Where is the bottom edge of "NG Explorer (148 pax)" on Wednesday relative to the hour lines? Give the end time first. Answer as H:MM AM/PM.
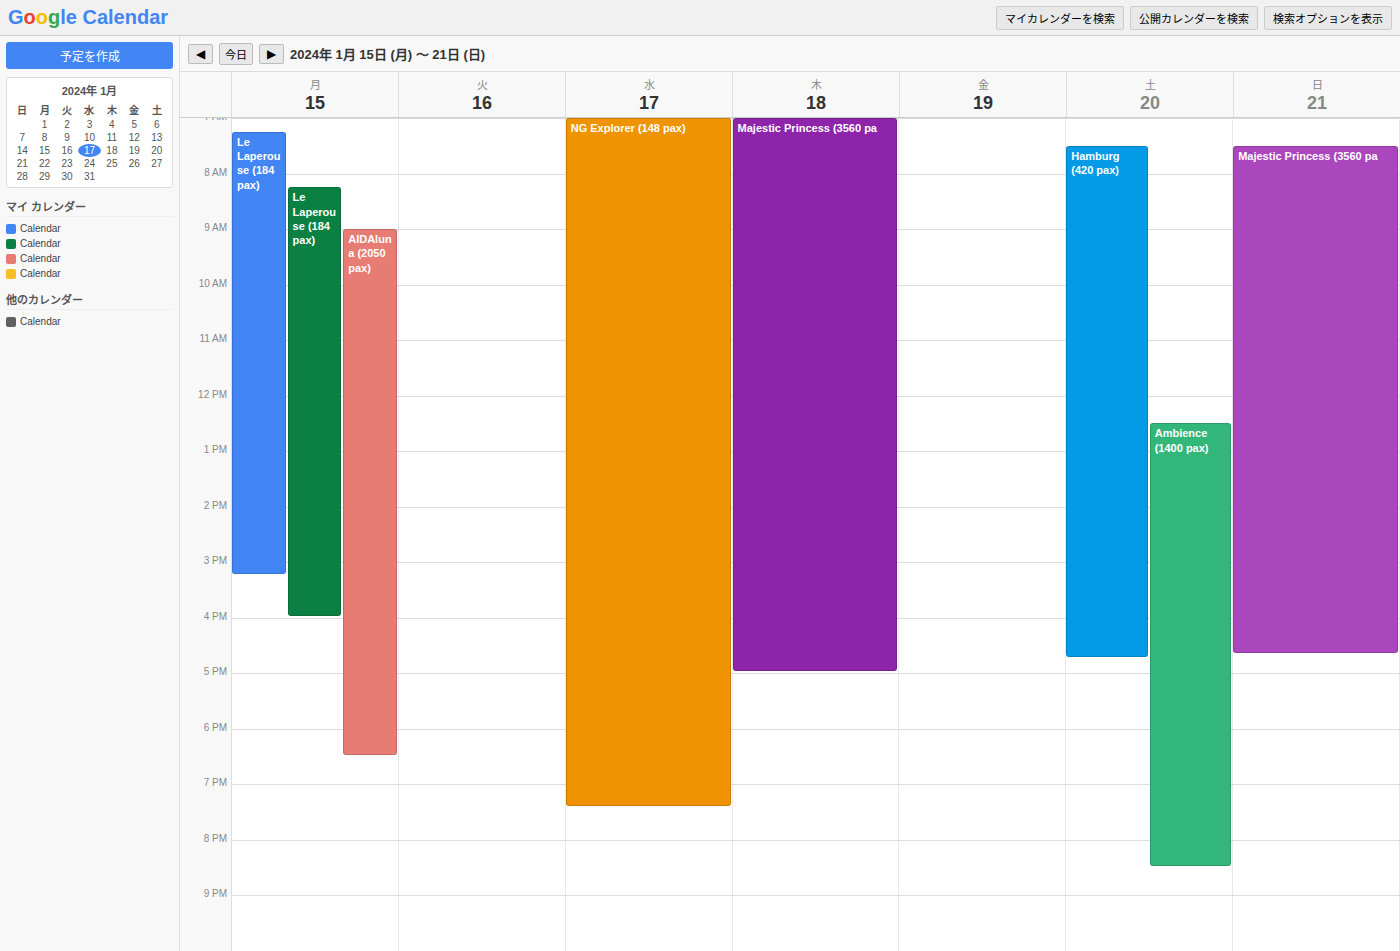
7:25 PM -- neither: 25 minutes below the 7 PM line and 35 minutes above the 8 PM line.